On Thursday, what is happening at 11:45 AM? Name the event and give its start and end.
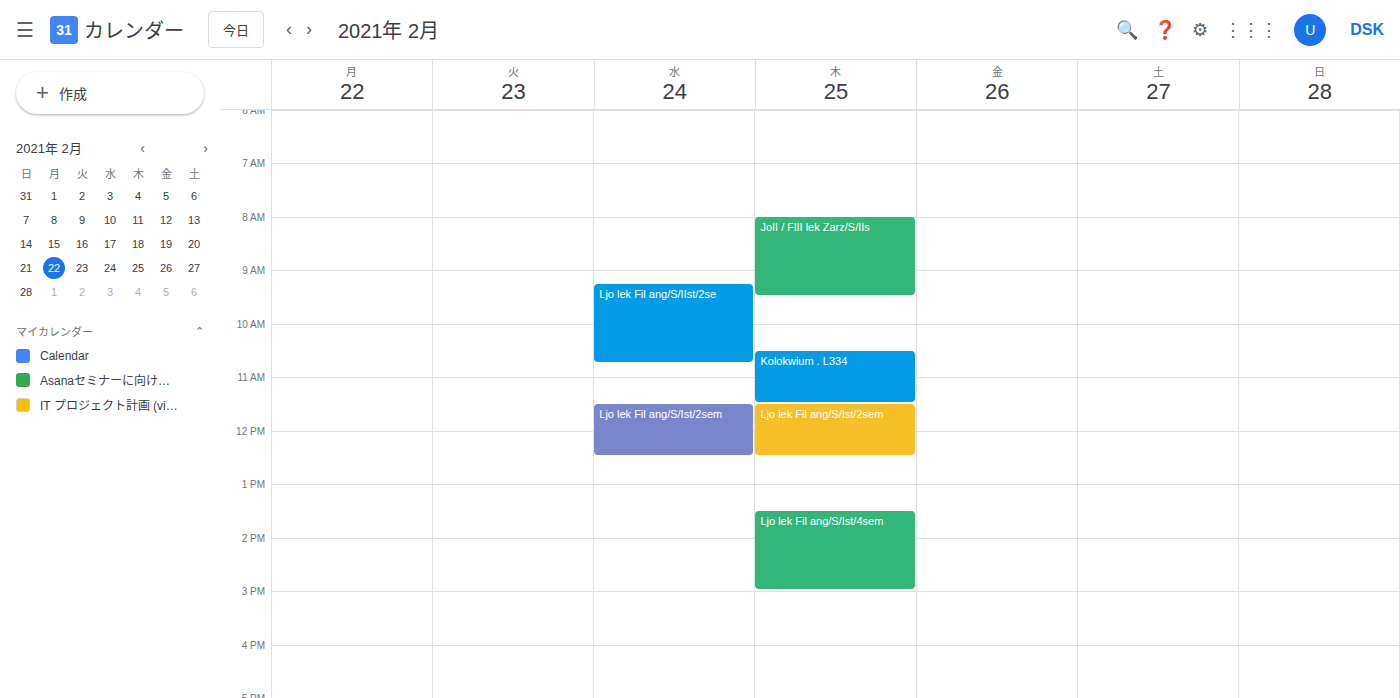
"Ljo lek Fil ang/S/Ist/2sem", 11:30 AM to 12:30 PM